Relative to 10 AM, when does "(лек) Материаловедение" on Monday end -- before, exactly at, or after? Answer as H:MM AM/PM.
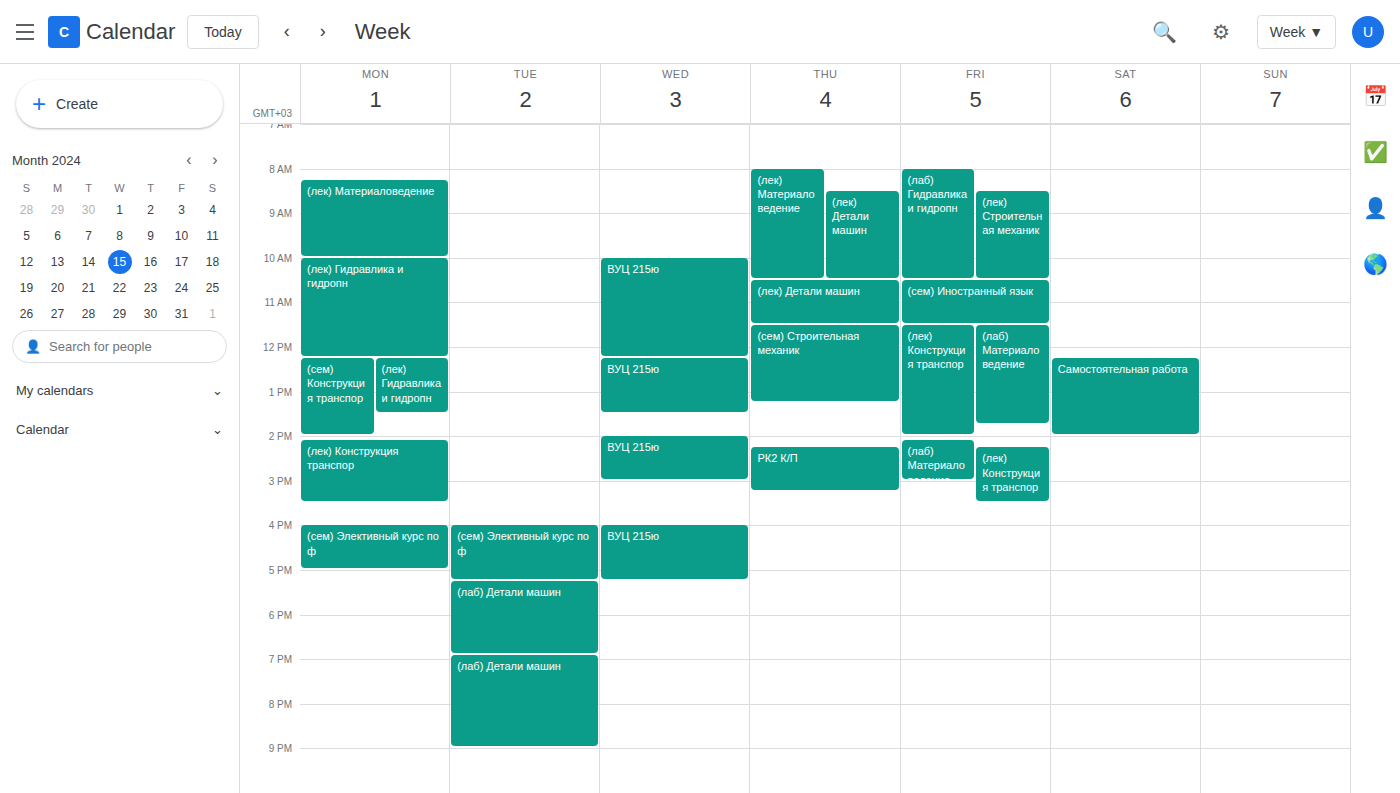
10:00 AM -- exactly at 10 AM, on the 10 AM line.